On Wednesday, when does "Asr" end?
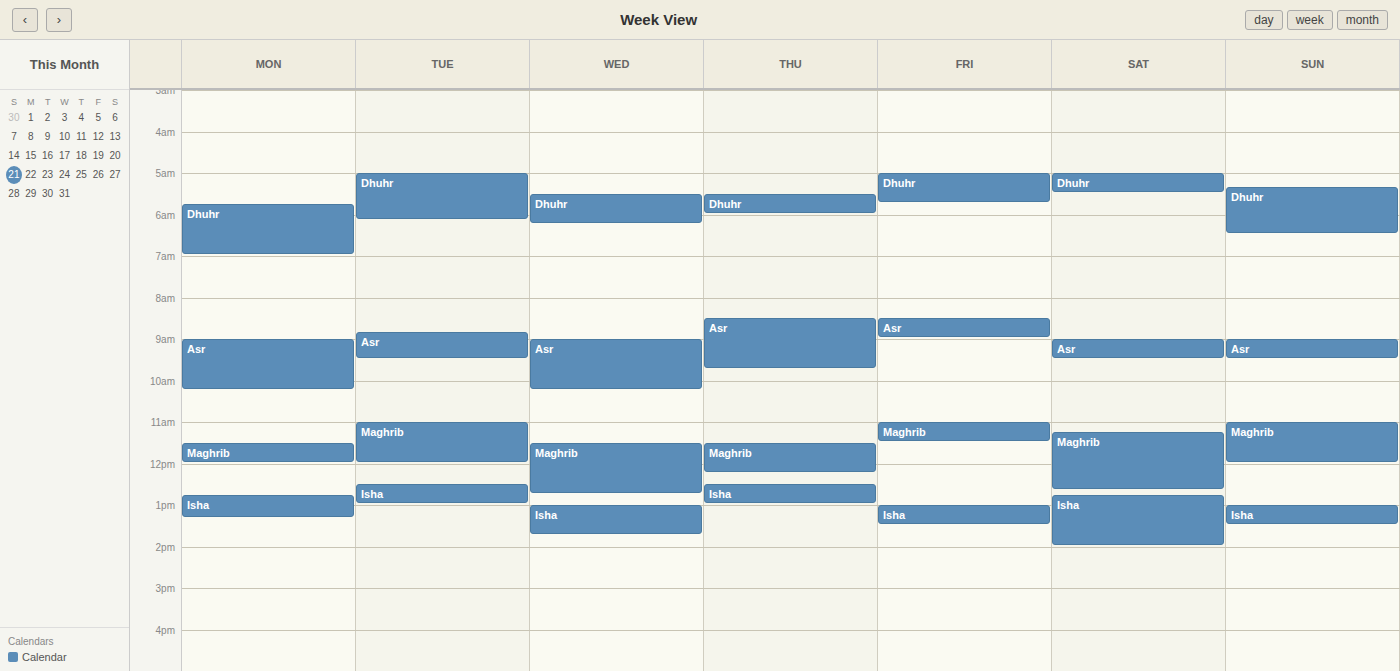
10:15 AM